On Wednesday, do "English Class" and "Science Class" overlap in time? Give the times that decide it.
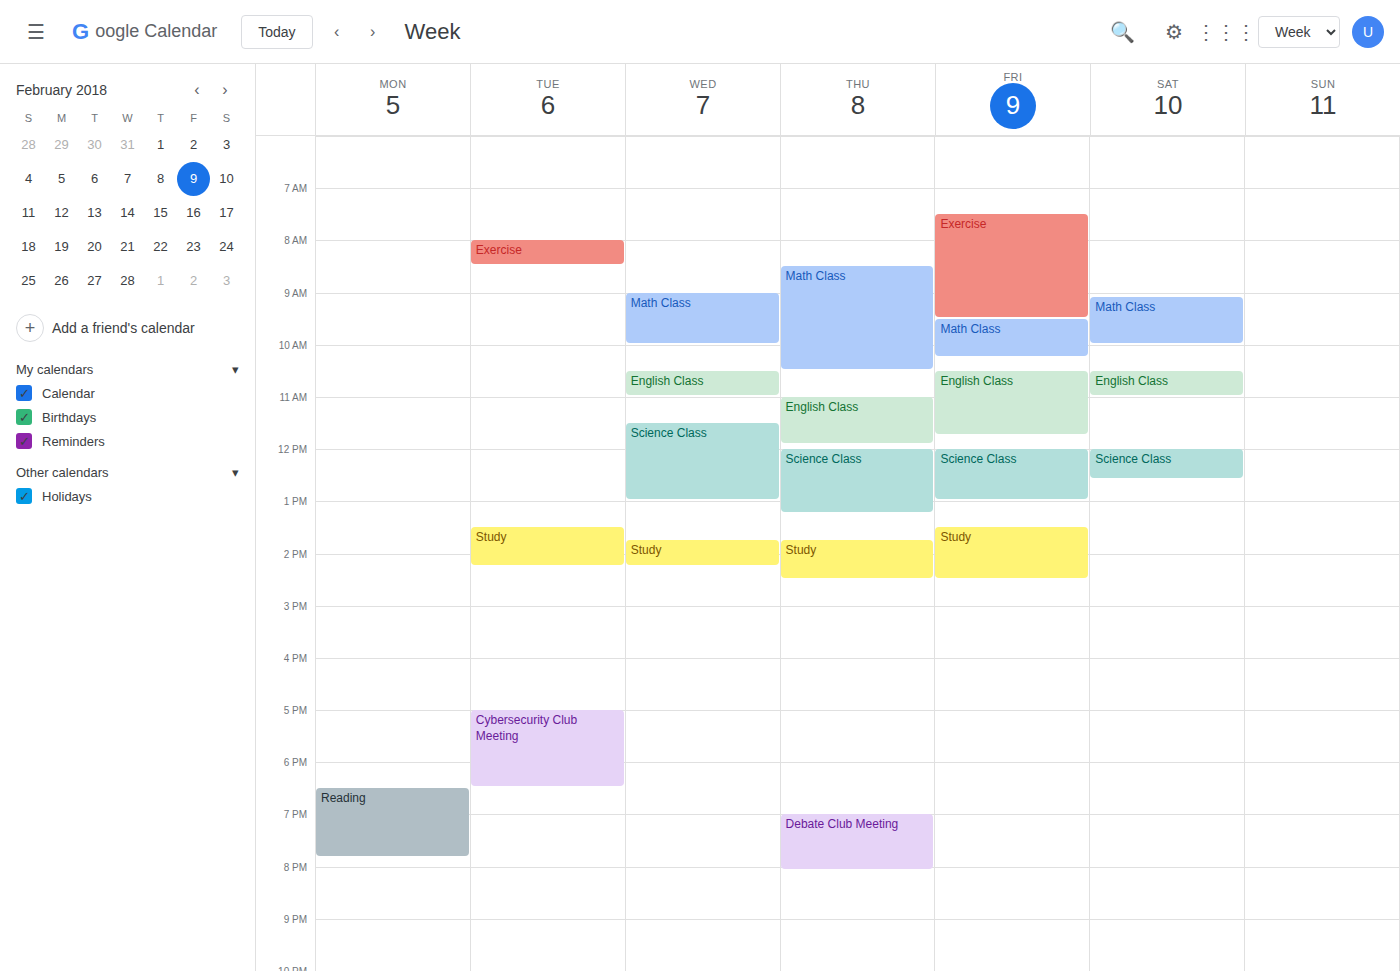
"English Class" ends at 11:00 AM and "Science Class" starts at 11:30 AM -- no overlap.